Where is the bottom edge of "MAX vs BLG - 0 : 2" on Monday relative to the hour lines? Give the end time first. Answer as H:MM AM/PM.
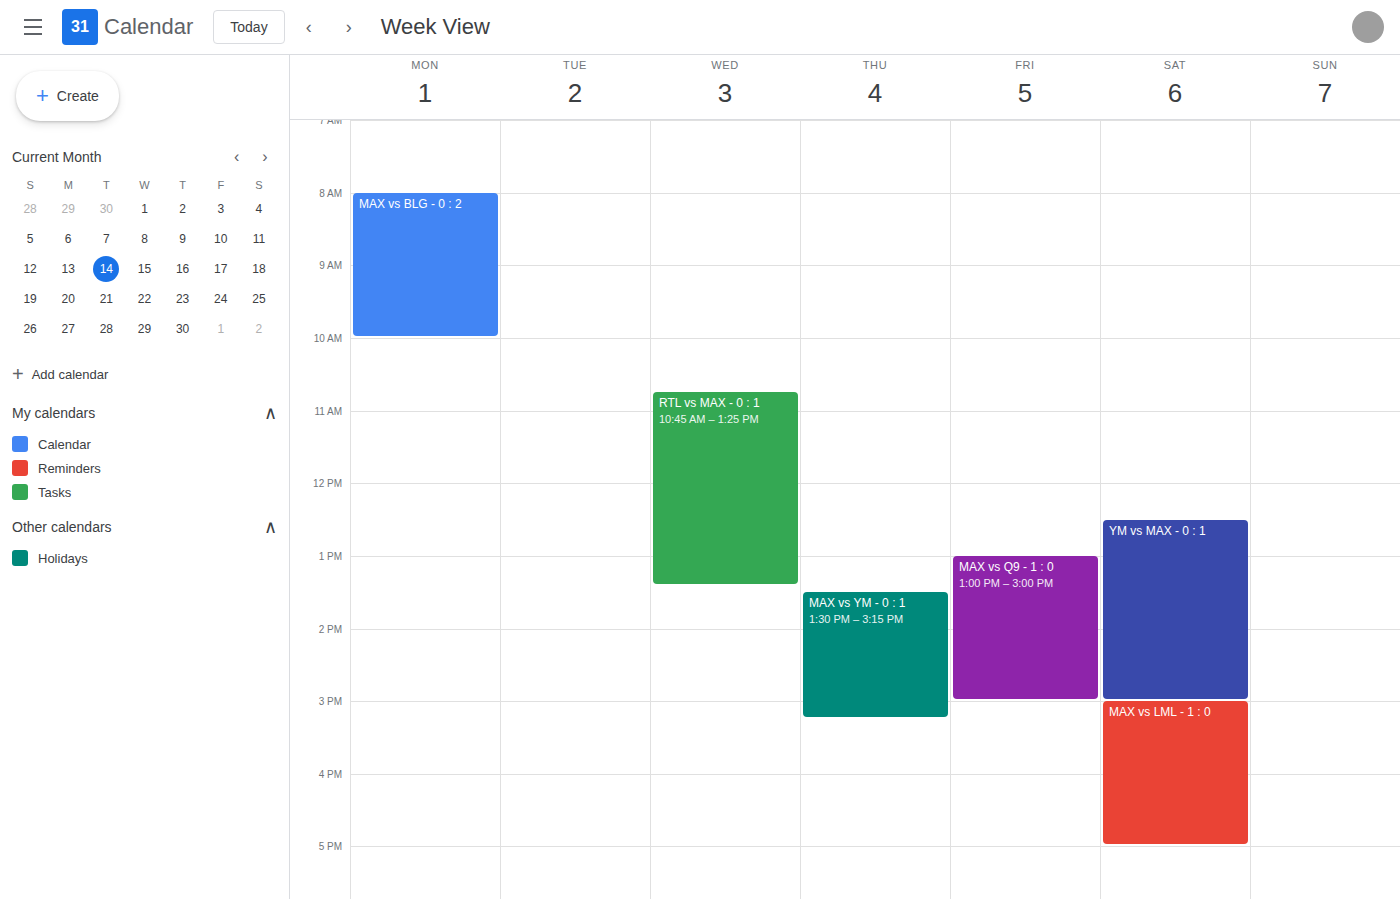
10:00 AM -- exactly on the 10 AM line.